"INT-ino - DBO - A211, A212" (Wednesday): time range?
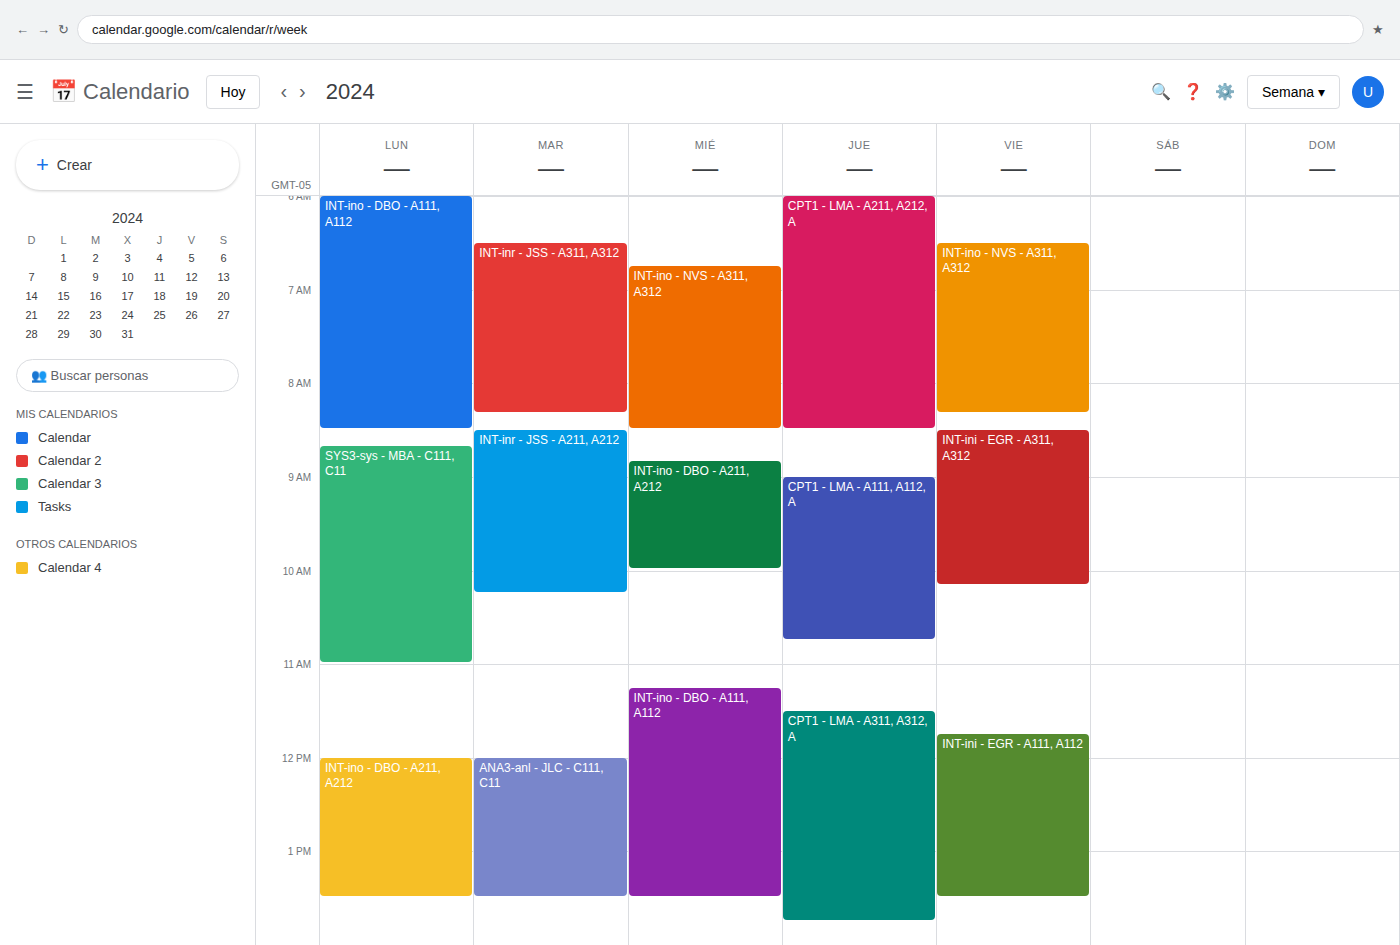
08:50 to 10:00